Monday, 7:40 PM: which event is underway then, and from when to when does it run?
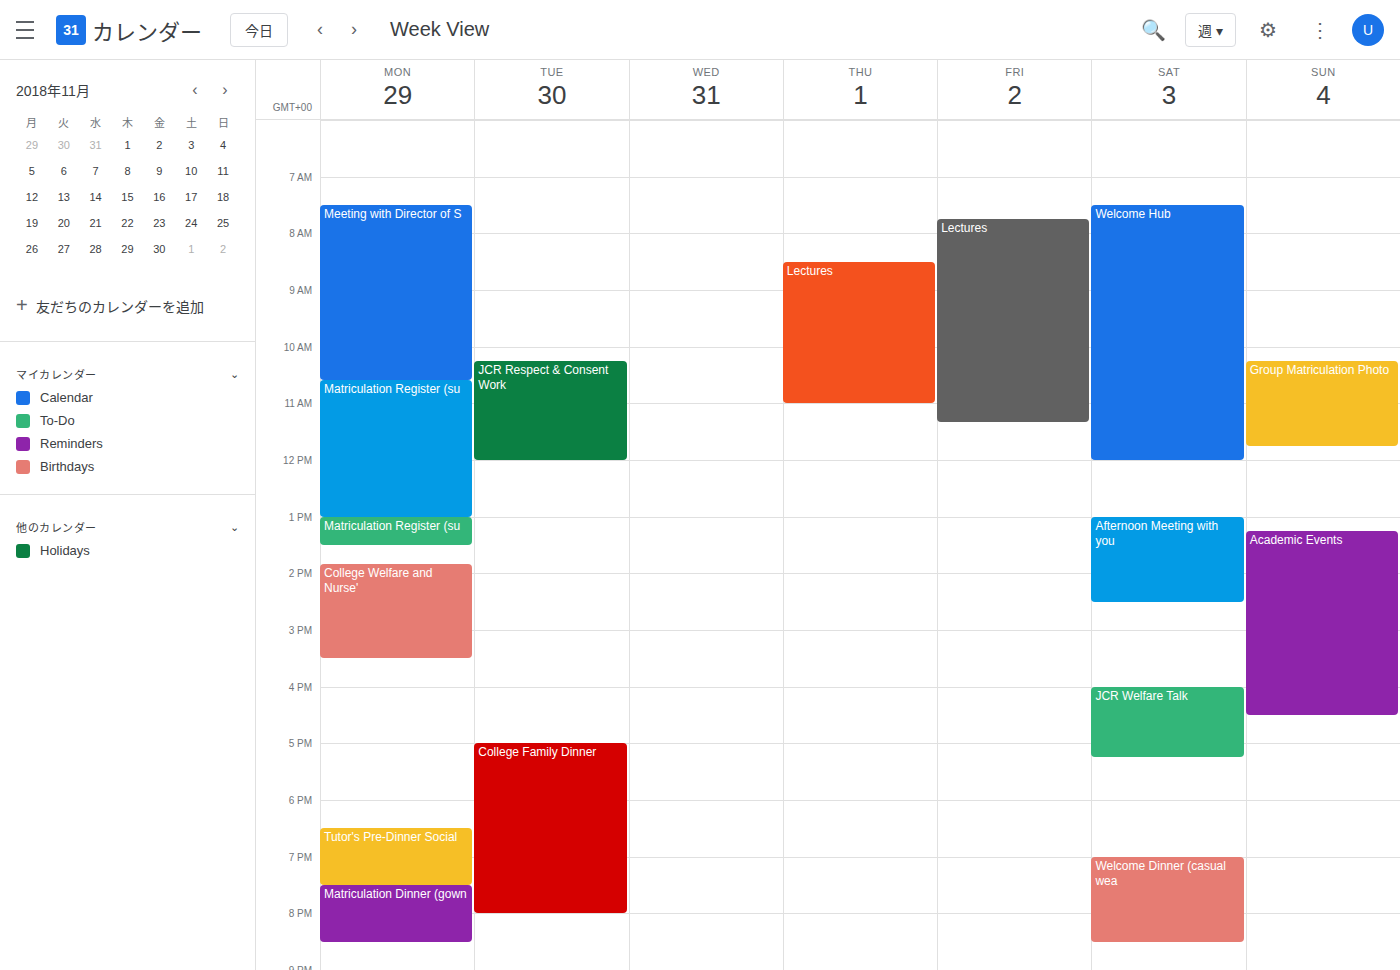
"Matriculation Dinner (gown", 7:30 PM to 8:30 PM